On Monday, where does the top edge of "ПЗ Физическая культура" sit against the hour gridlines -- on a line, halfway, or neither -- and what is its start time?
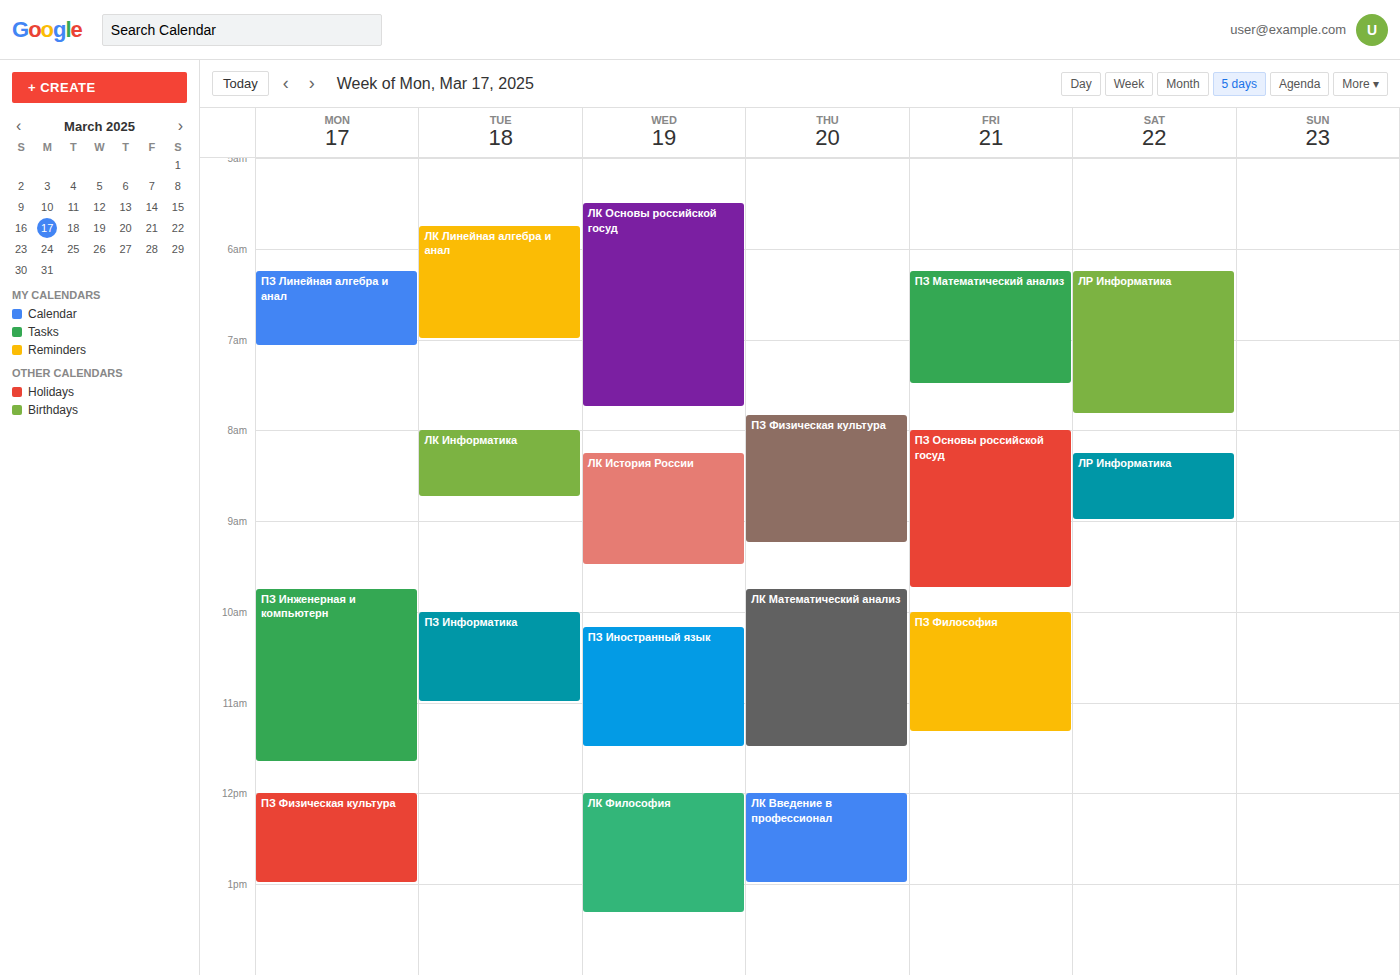
12:00 PM -- exactly on the 12 PM line.